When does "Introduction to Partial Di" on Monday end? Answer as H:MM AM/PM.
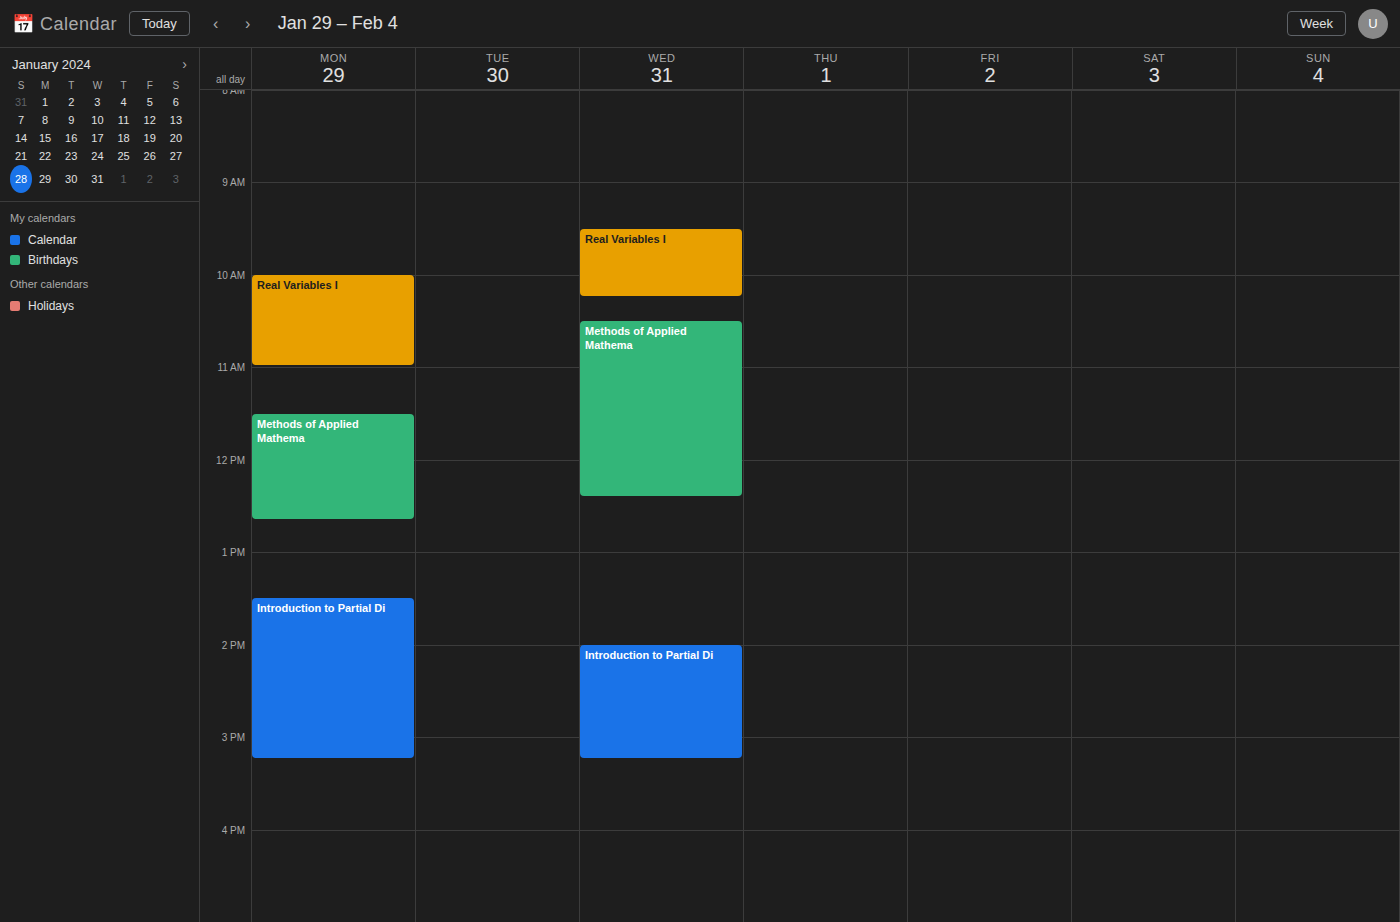
3:15 PM